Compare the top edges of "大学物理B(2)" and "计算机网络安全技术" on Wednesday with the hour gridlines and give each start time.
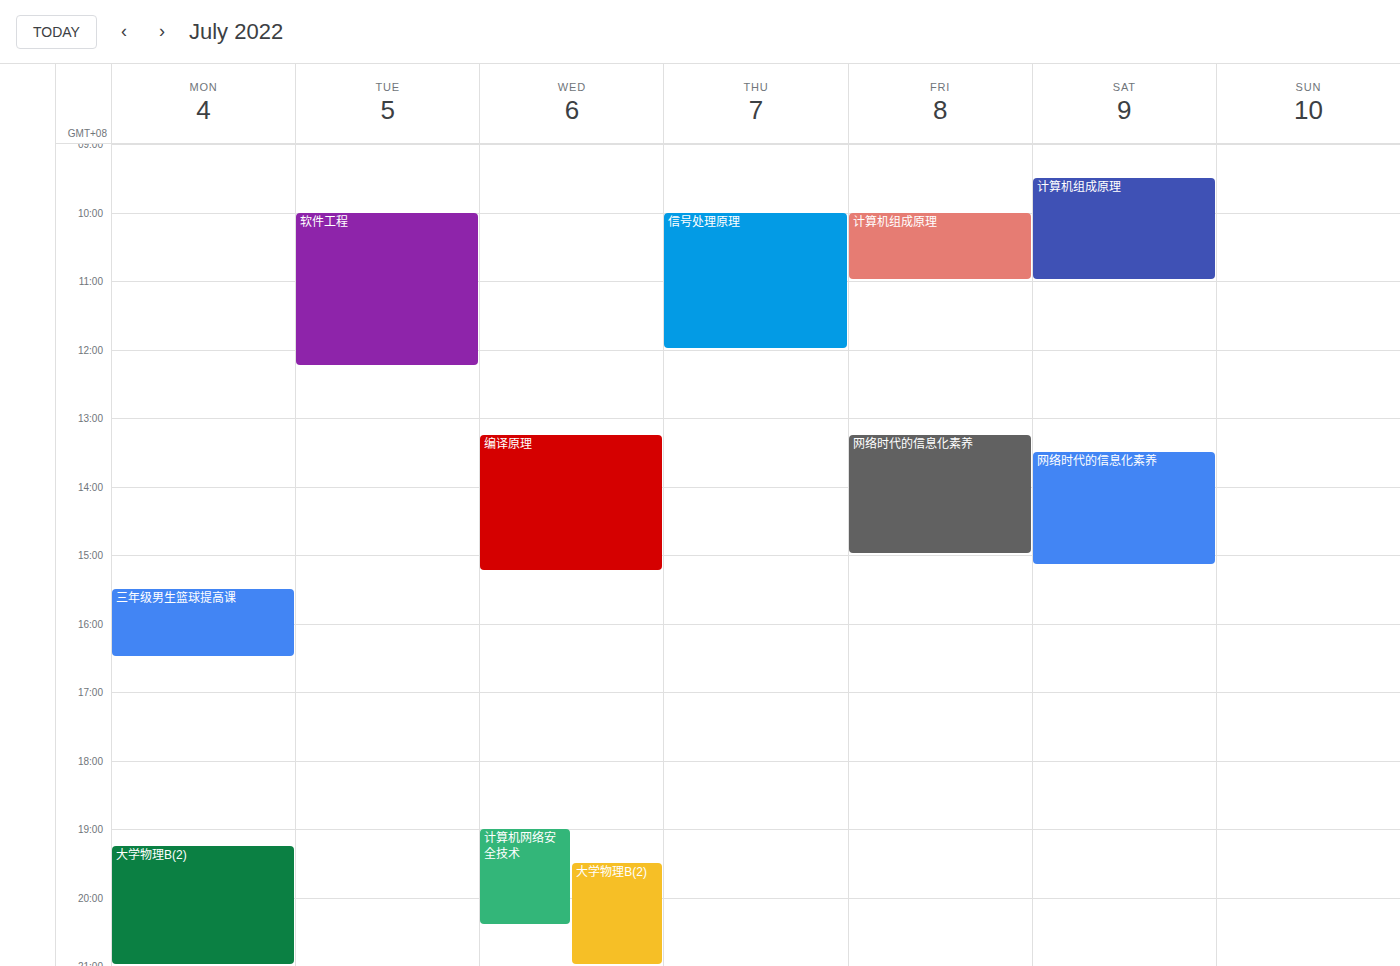
"大学物理B(2)": 7:30 PM, halfway between the 7 PM and 8 PM lines. "计算机网络安全技术": 7:00 PM, exactly on the 7 PM line.